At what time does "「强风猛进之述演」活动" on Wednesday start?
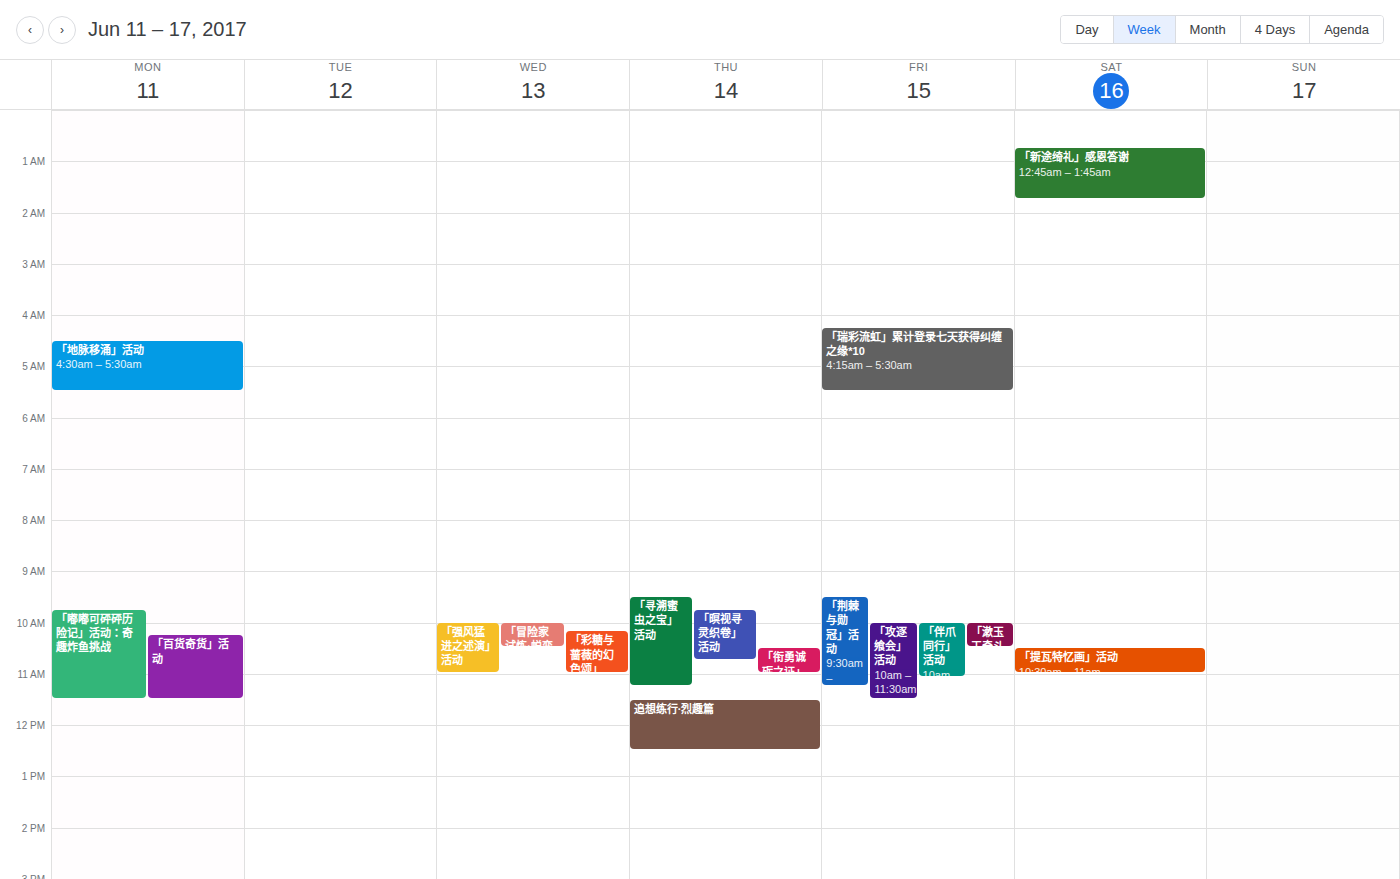
10:00 AM